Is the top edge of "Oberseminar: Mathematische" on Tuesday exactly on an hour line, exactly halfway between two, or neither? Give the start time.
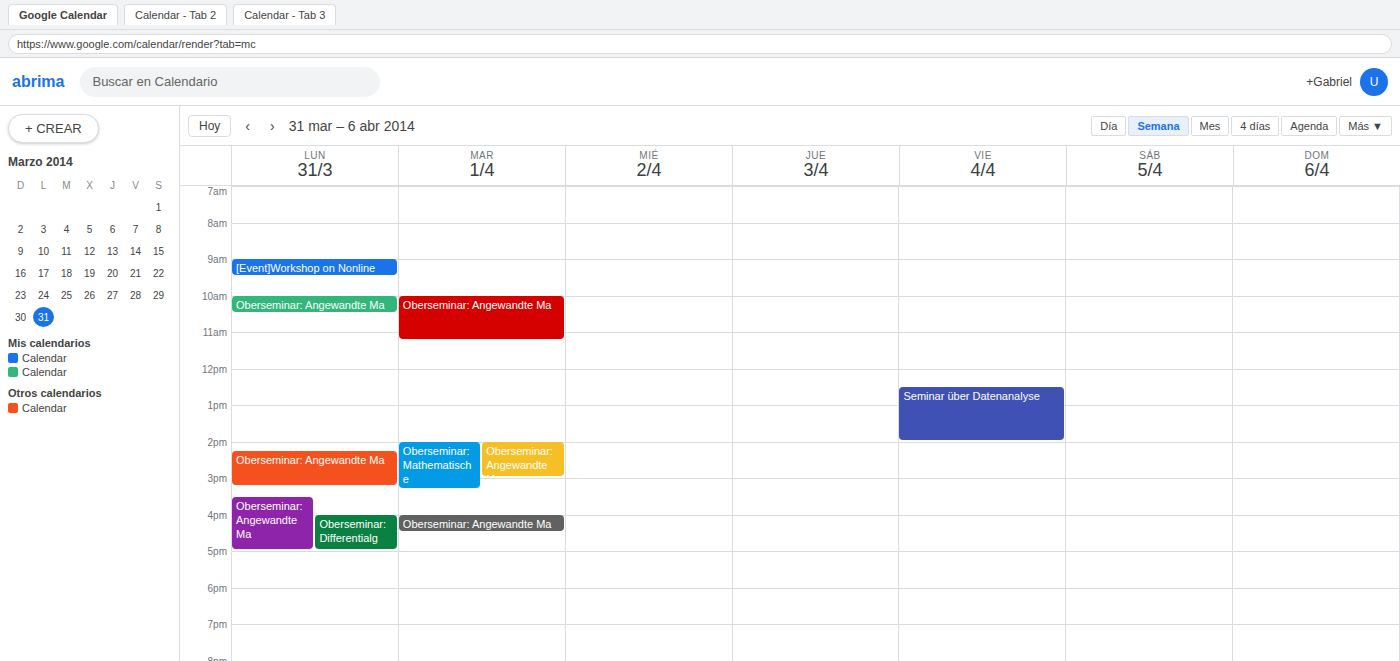
14:00 -- exactly on the 14:00 line.